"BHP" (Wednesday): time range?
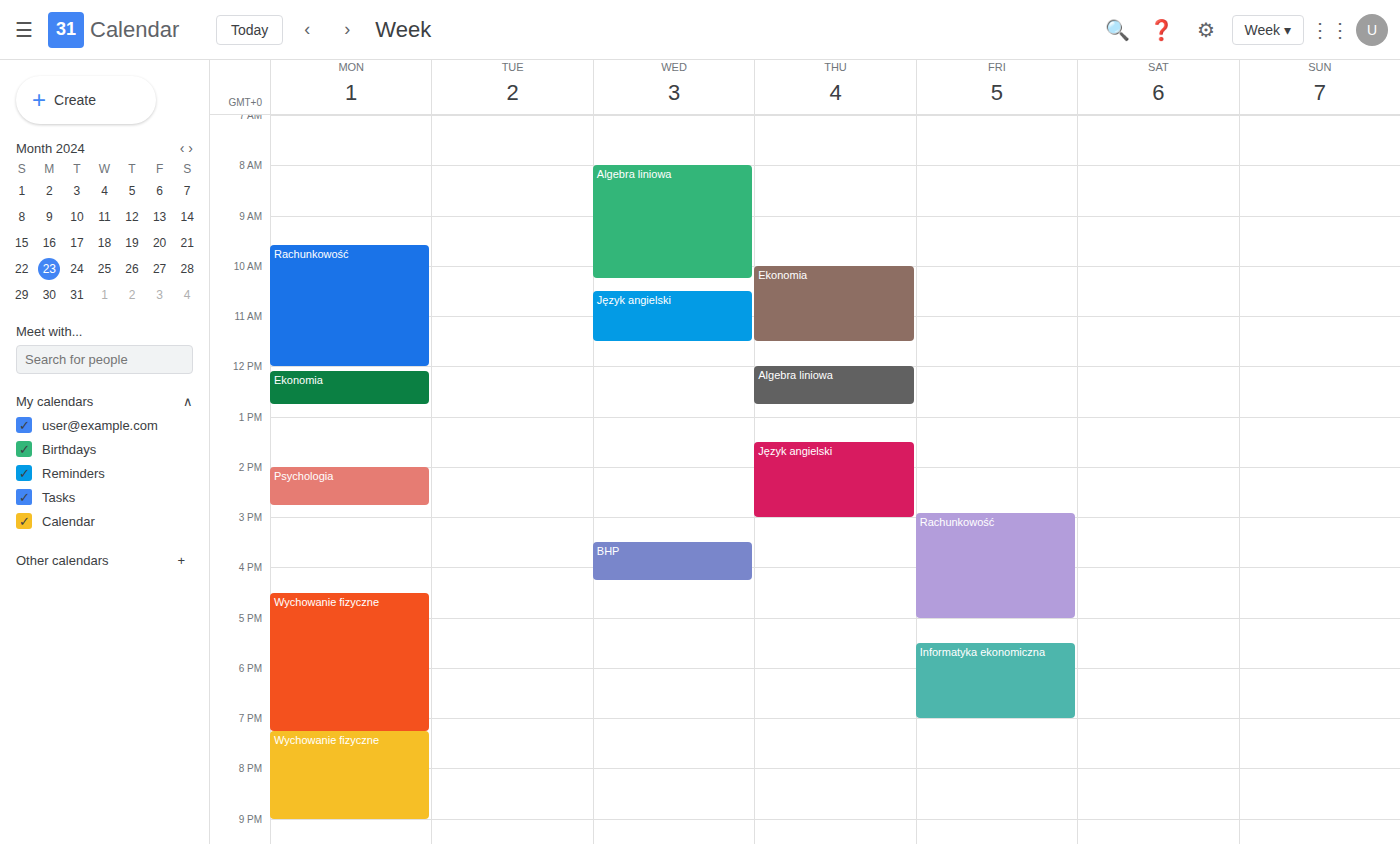
15:30 to 16:15